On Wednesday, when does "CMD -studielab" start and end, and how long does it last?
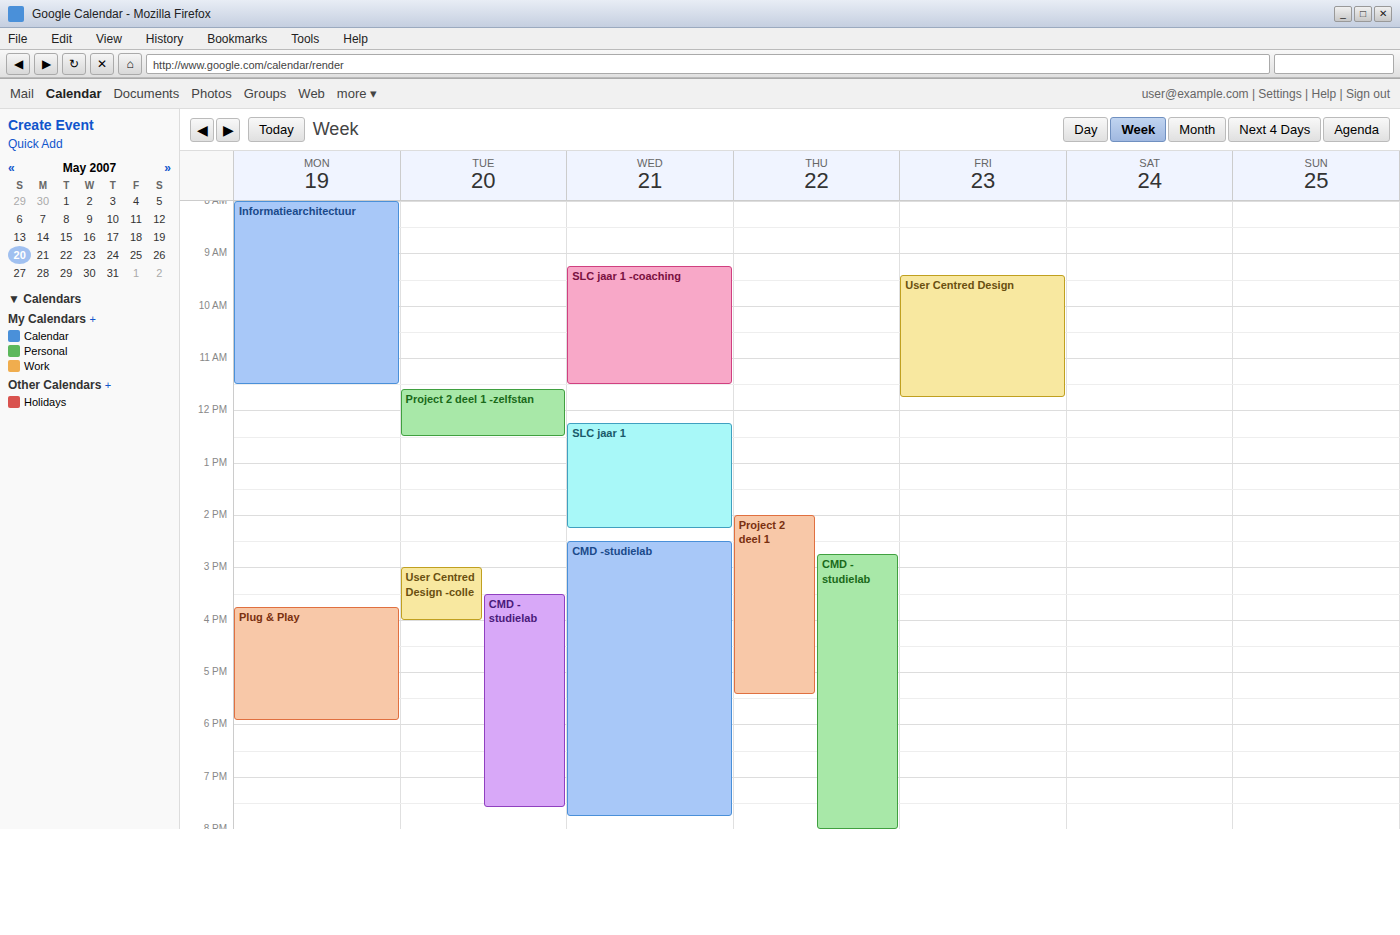
2:30 PM to 7:45 PM, 5 hours 15 minutes